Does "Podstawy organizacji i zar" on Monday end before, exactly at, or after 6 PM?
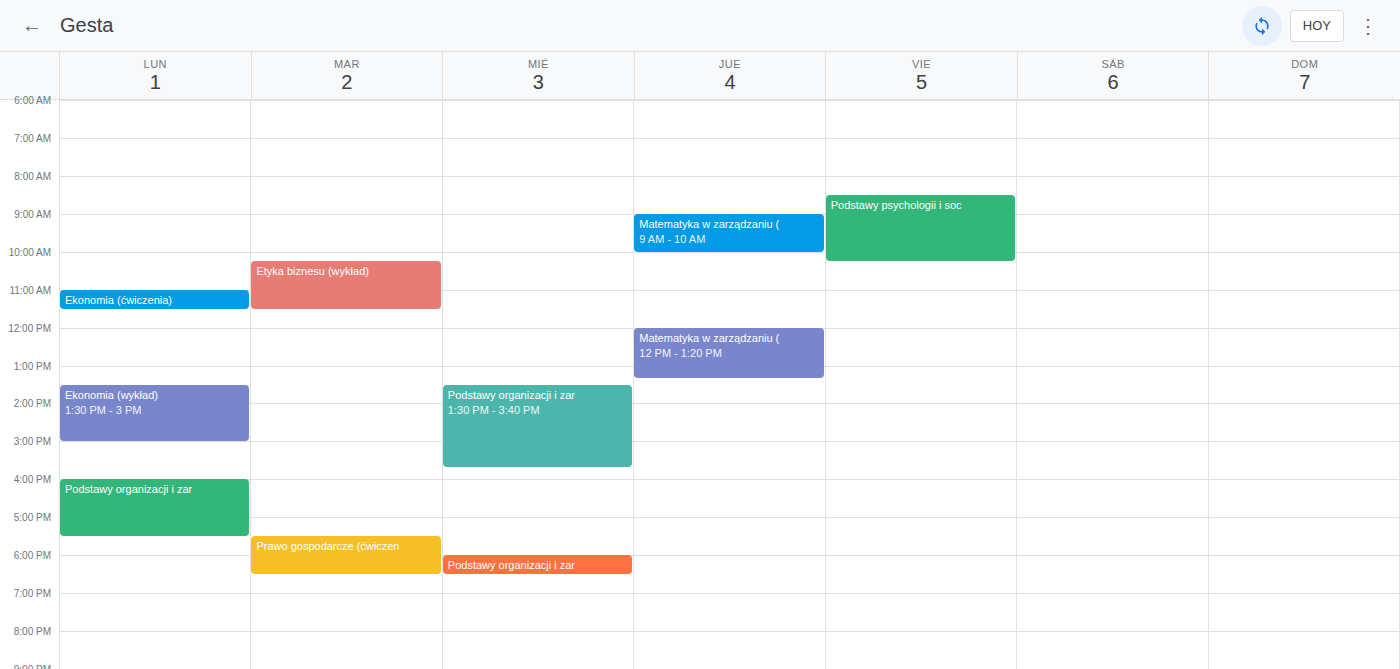
5:30 PM -- before 6 PM, 30 minutes above the 6 PM line.